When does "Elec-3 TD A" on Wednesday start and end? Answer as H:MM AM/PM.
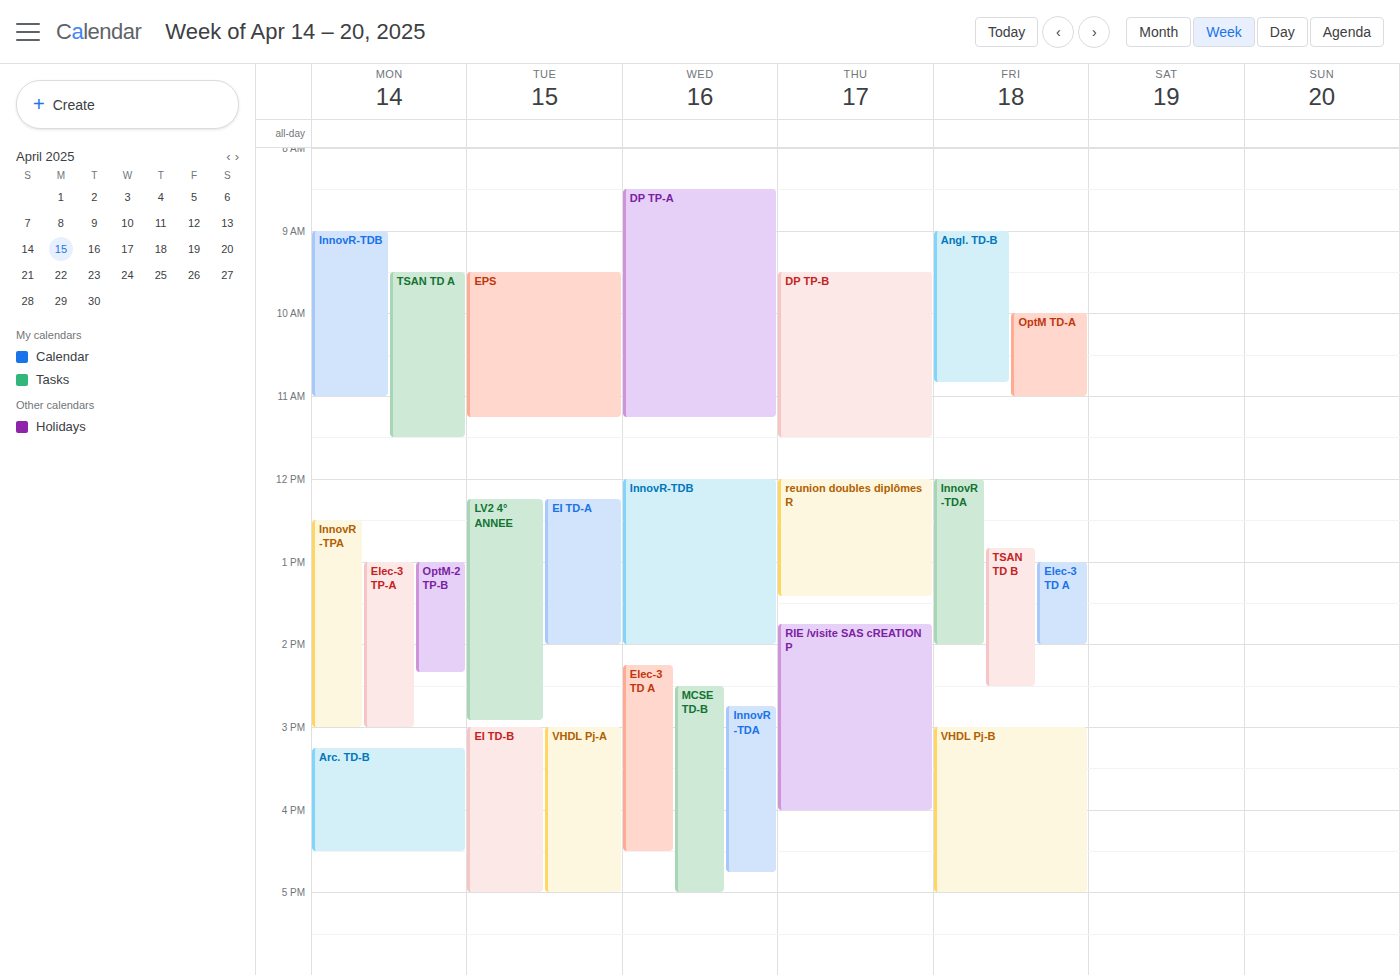
2:15 PM to 4:30 PM